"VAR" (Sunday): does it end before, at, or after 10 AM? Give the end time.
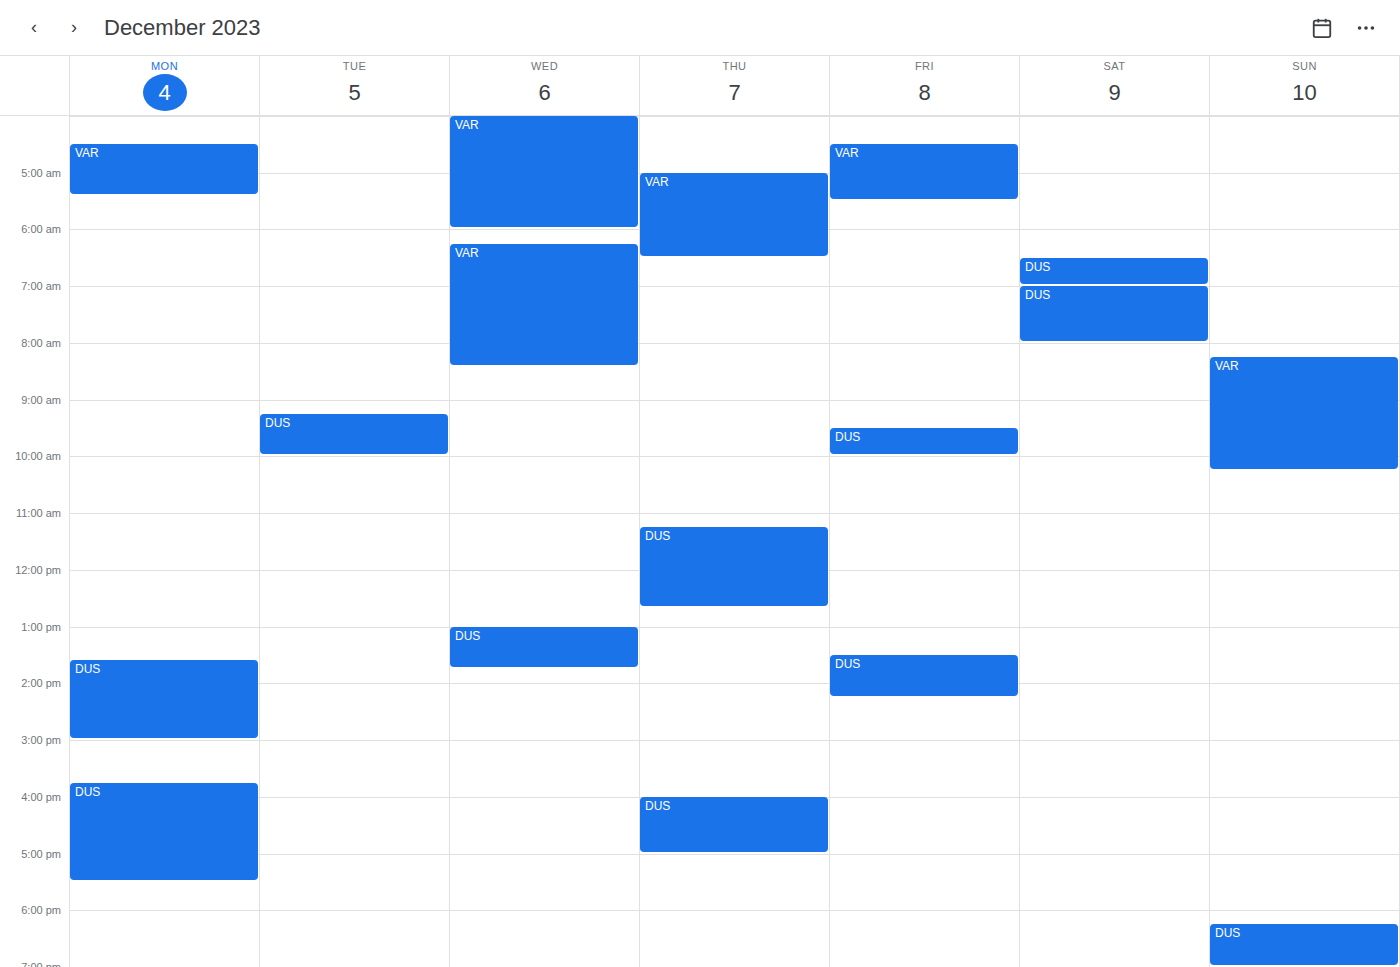
10:15 AM -- after 10 AM, 15 minutes below the 10 AM line.